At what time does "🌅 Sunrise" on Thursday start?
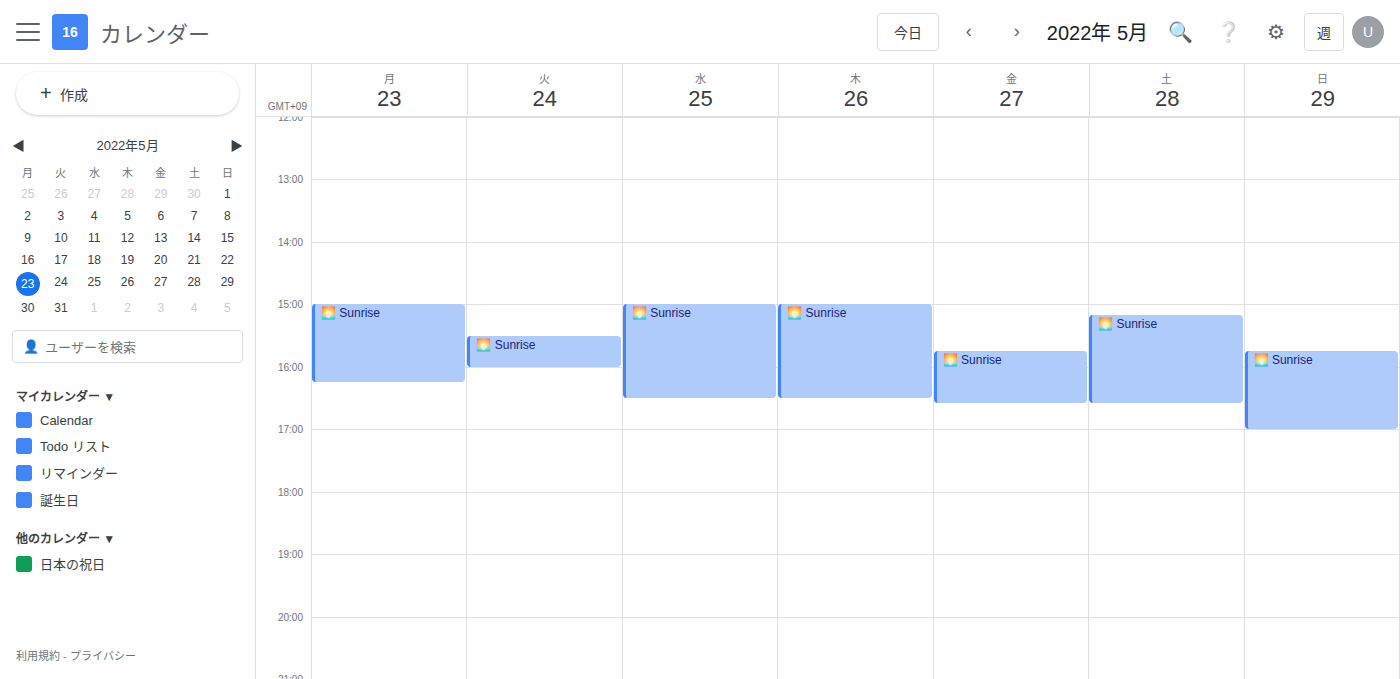
15:00